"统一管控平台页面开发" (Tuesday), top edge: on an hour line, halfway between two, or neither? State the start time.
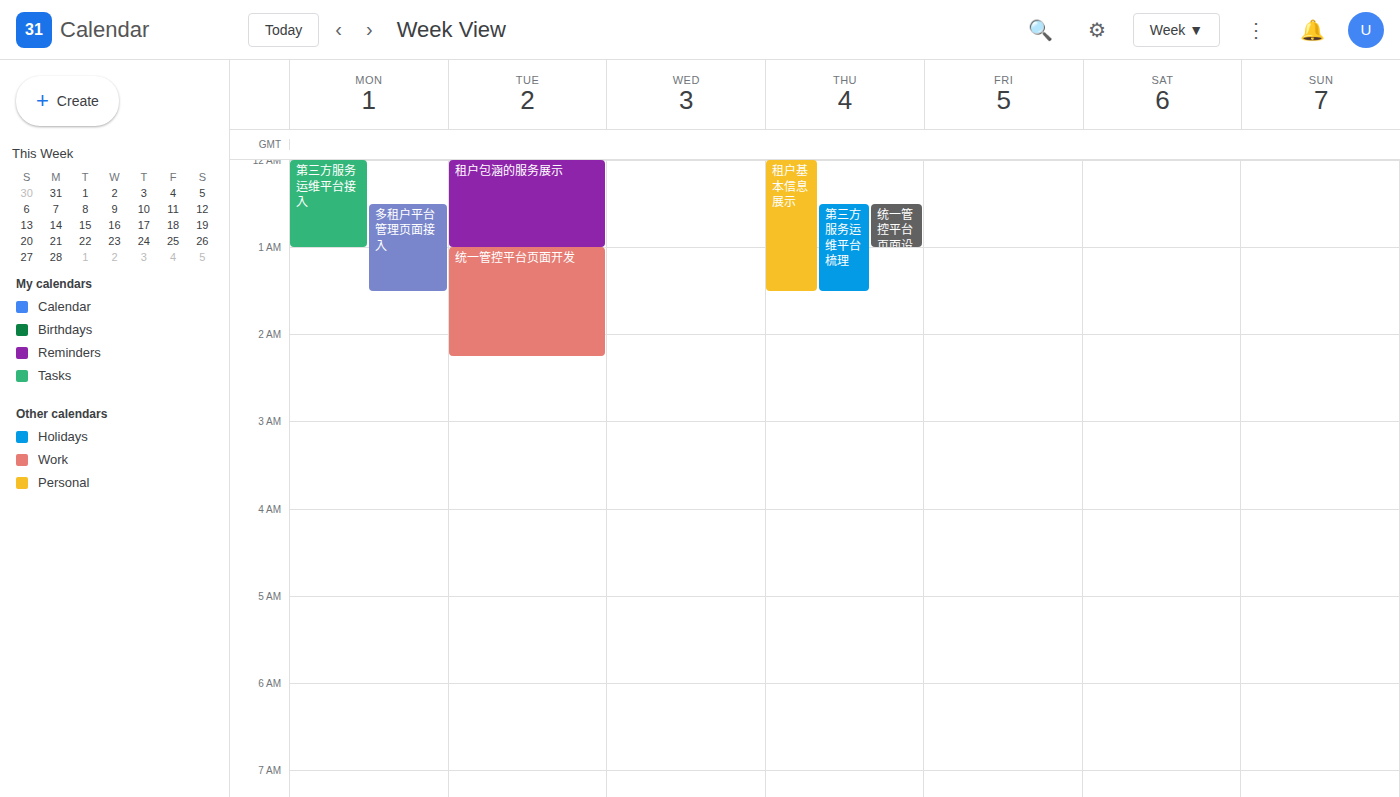
1:00 AM -- exactly on the 1 AM line.